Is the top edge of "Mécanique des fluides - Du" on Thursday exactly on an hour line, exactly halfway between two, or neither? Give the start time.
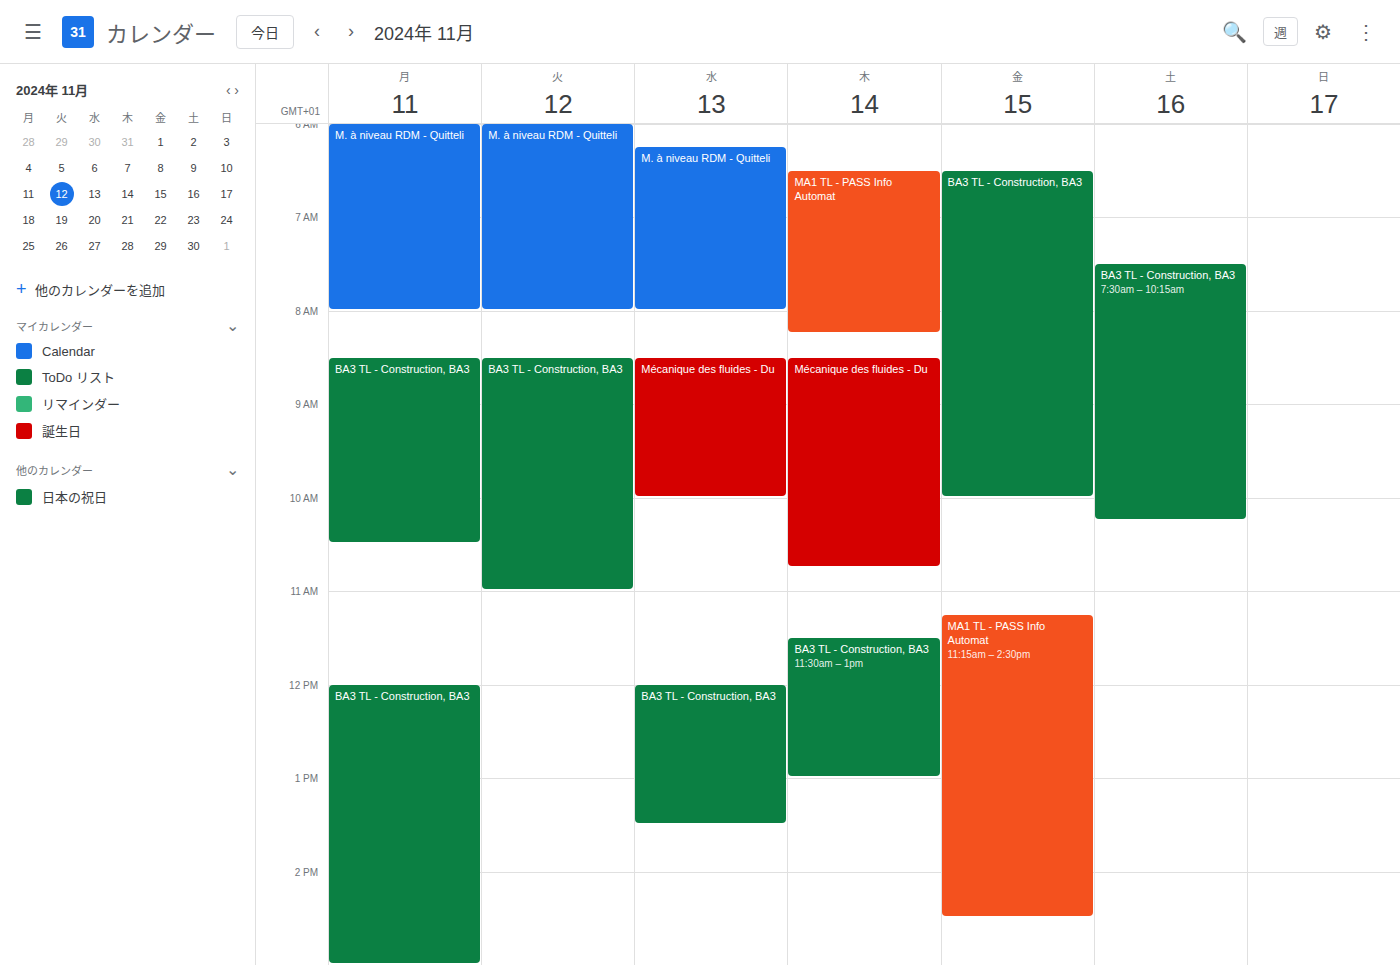
08:30 -- halfway between the 08:00 and 09:00 lines.